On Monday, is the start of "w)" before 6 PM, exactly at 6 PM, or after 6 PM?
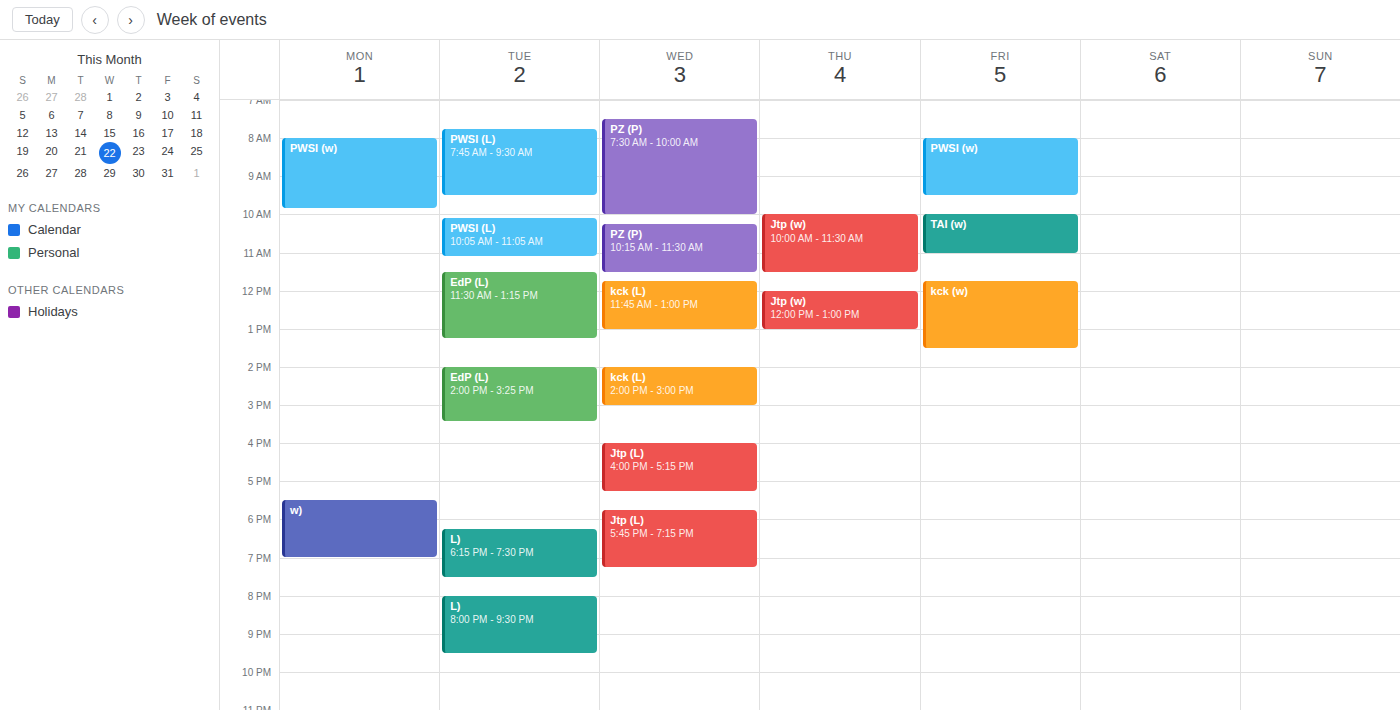
5:30 PM -- before 6 PM, 30 minutes above the 6 PM line.